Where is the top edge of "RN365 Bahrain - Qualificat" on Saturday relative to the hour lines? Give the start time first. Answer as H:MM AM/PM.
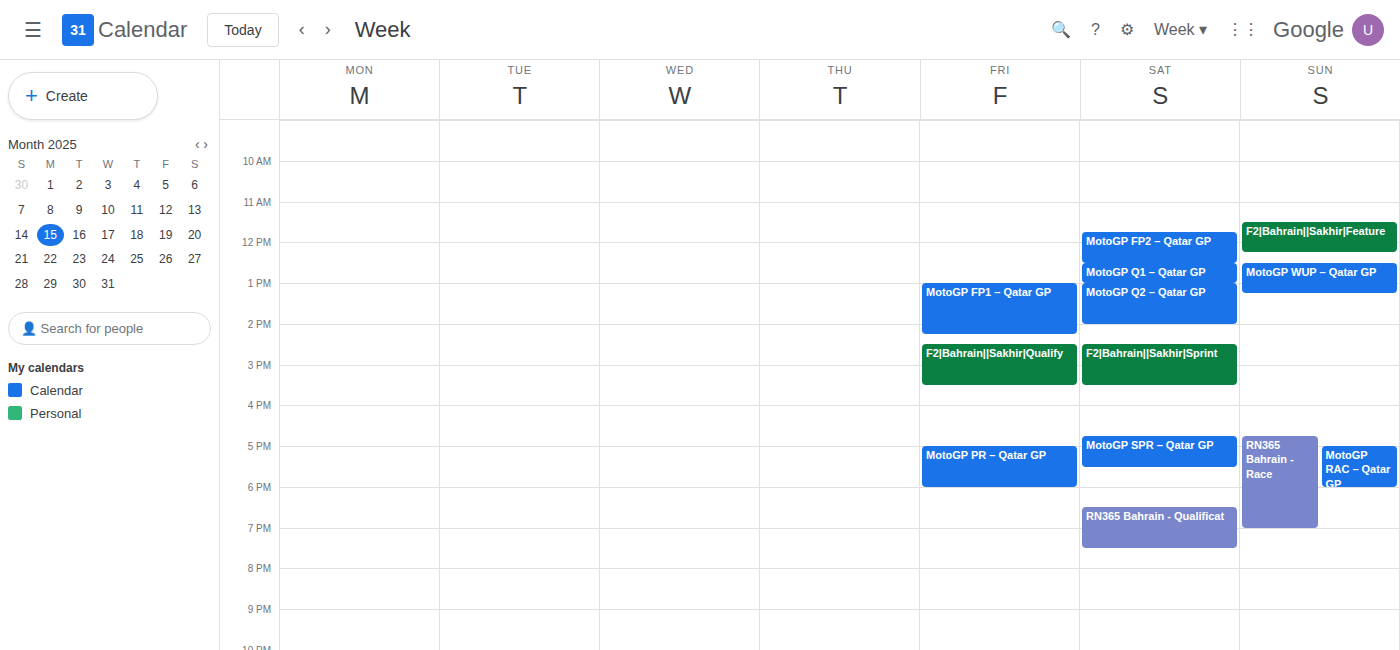
6:30 PM -- halfway between the 6 PM and 7 PM lines.